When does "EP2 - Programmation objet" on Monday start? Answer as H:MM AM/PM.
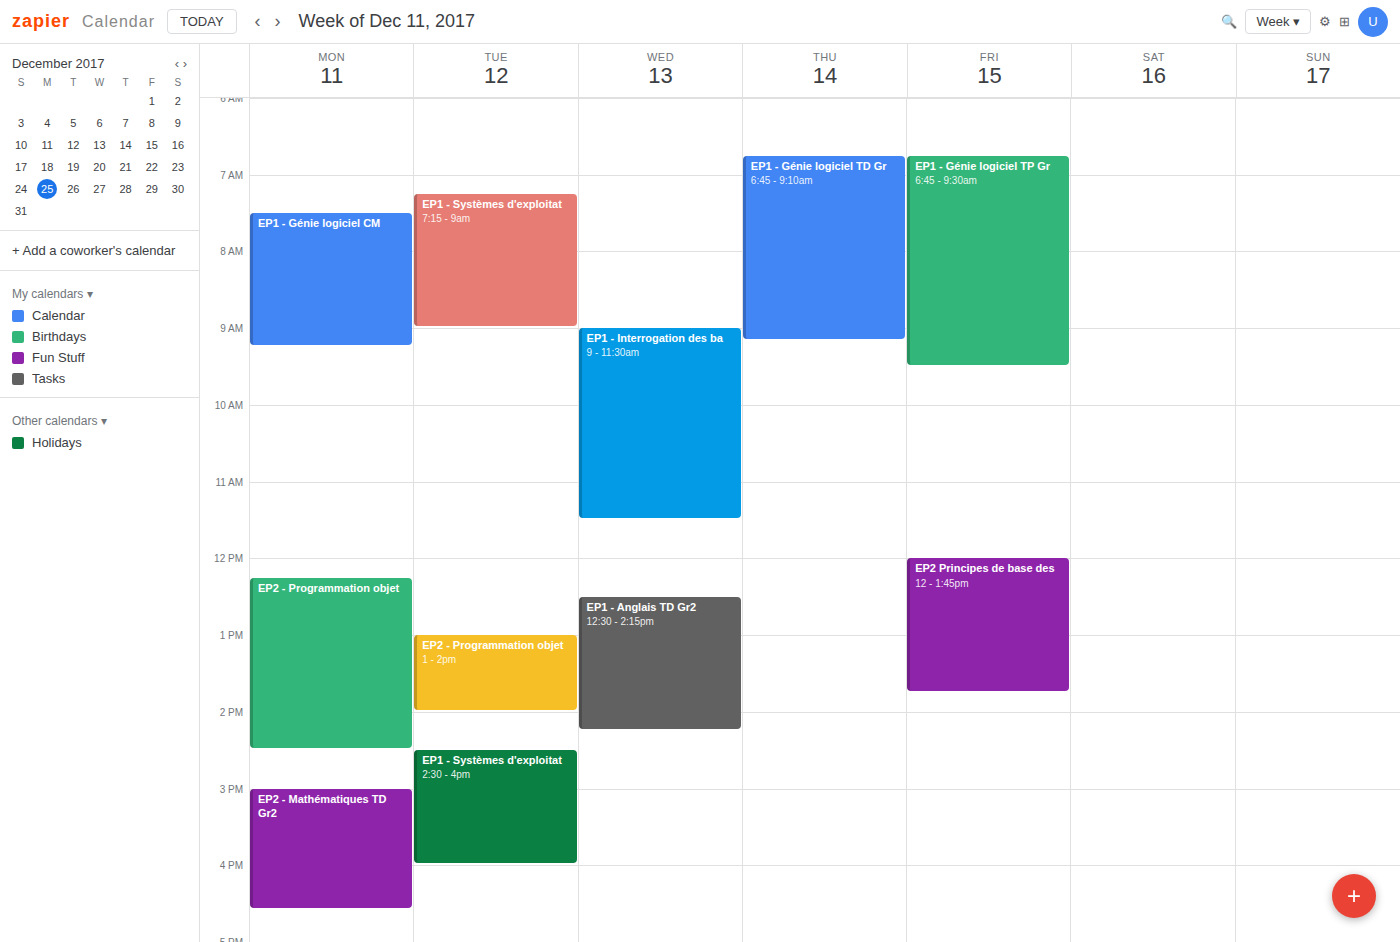
12:15 PM